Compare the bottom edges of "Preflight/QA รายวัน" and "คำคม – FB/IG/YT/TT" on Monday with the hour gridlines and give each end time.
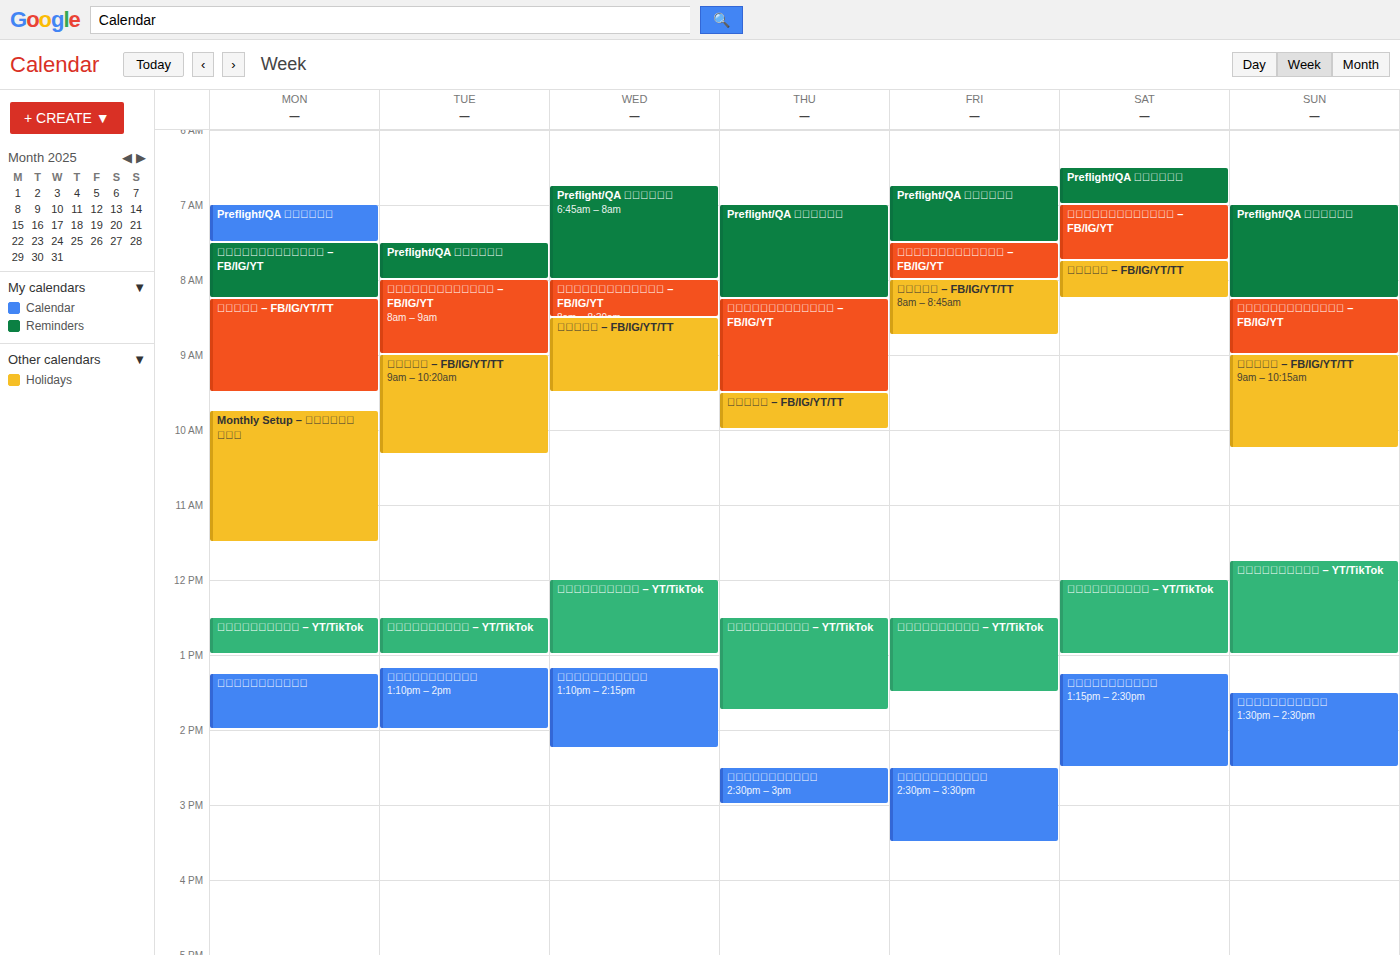
"Preflight/QA รายวัน": 7:30 AM, halfway between the 7 AM and 8 AM lines. "คำคม – FB/IG/YT/TT": 9:30 AM, halfway between the 9 AM and 10 AM lines.